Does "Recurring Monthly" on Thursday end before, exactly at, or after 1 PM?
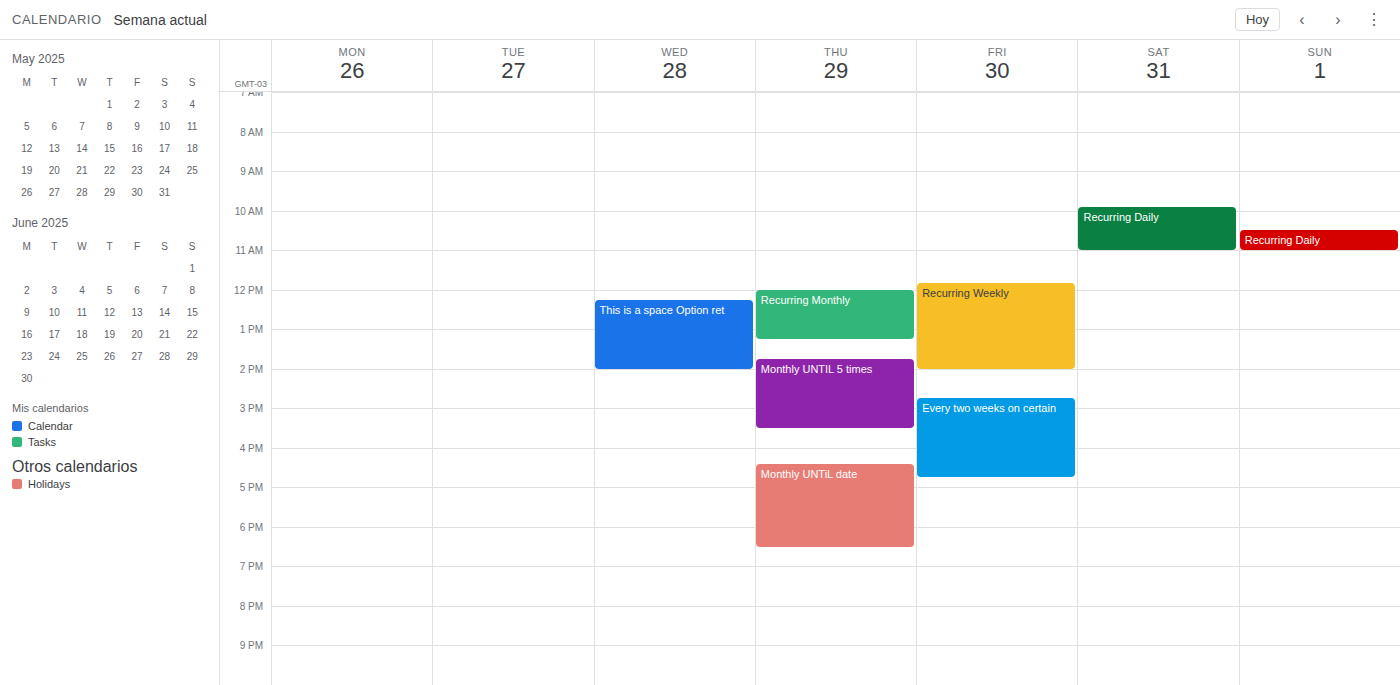
1:15 PM -- after 1 PM, 15 minutes below the 1 PM line.